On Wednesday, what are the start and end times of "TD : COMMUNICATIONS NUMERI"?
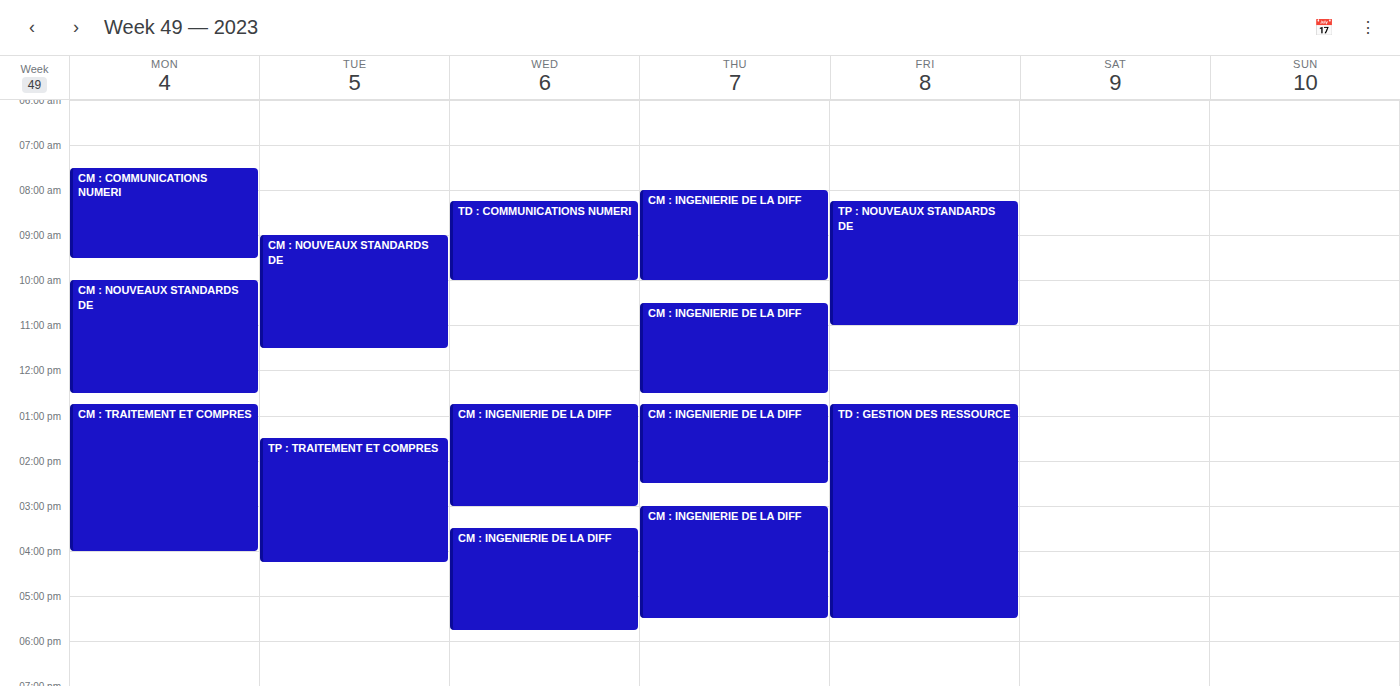
8:15 AM to 10:00 AM